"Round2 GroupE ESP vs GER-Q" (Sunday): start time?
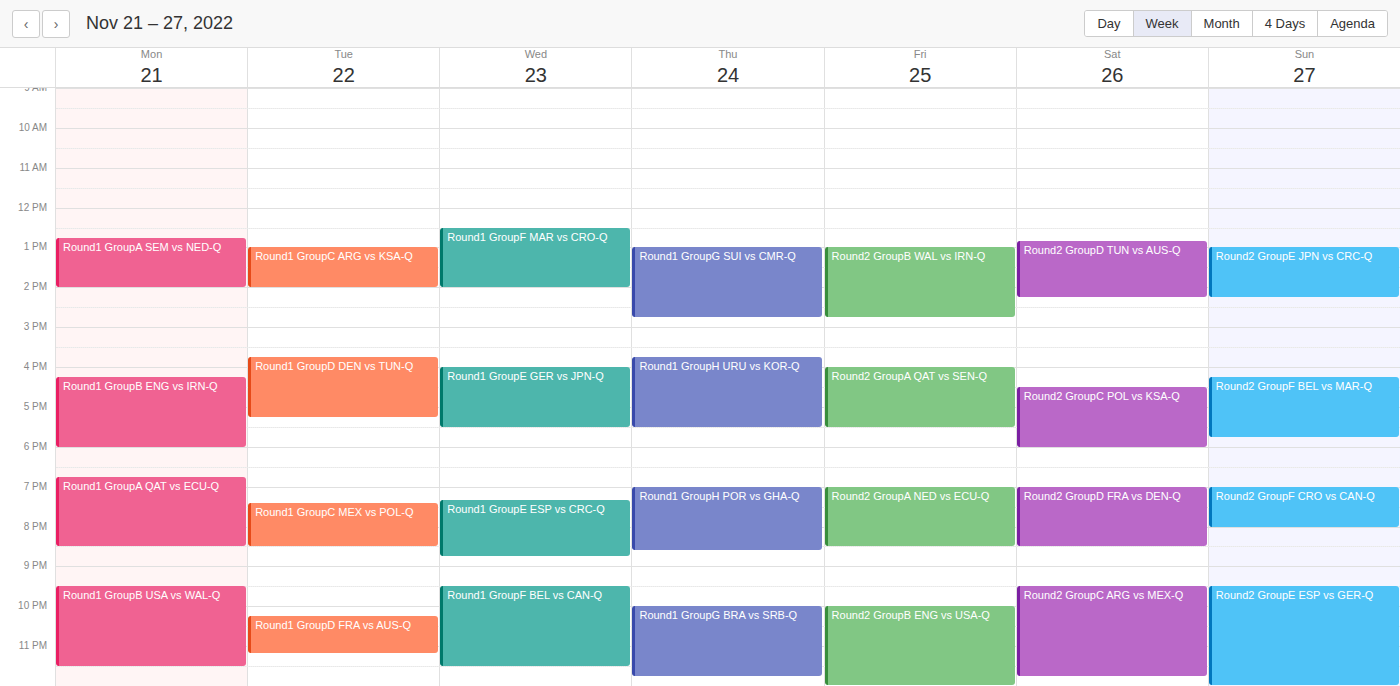
9:30 PM